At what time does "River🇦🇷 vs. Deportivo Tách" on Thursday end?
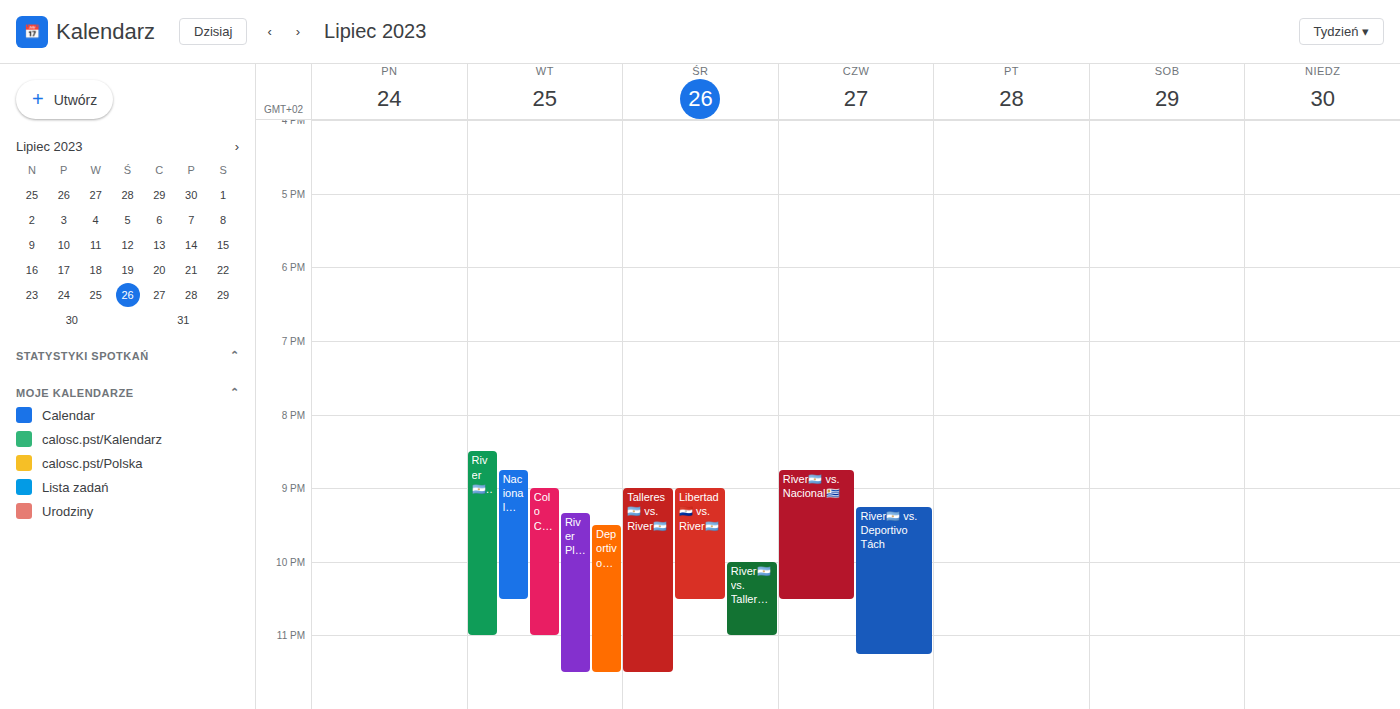
23:15